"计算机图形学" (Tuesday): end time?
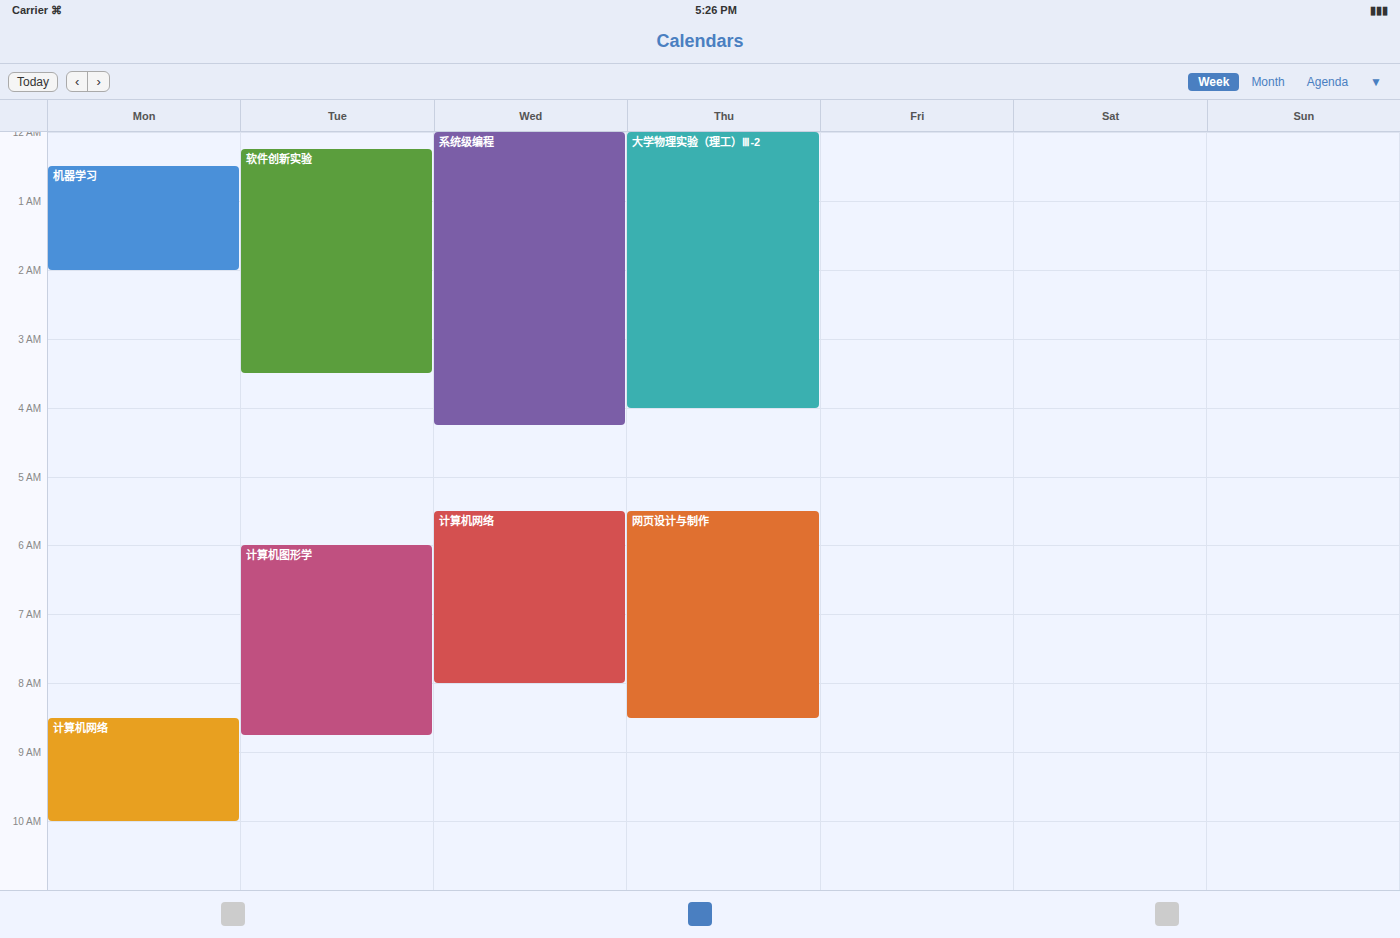
8:45 AM